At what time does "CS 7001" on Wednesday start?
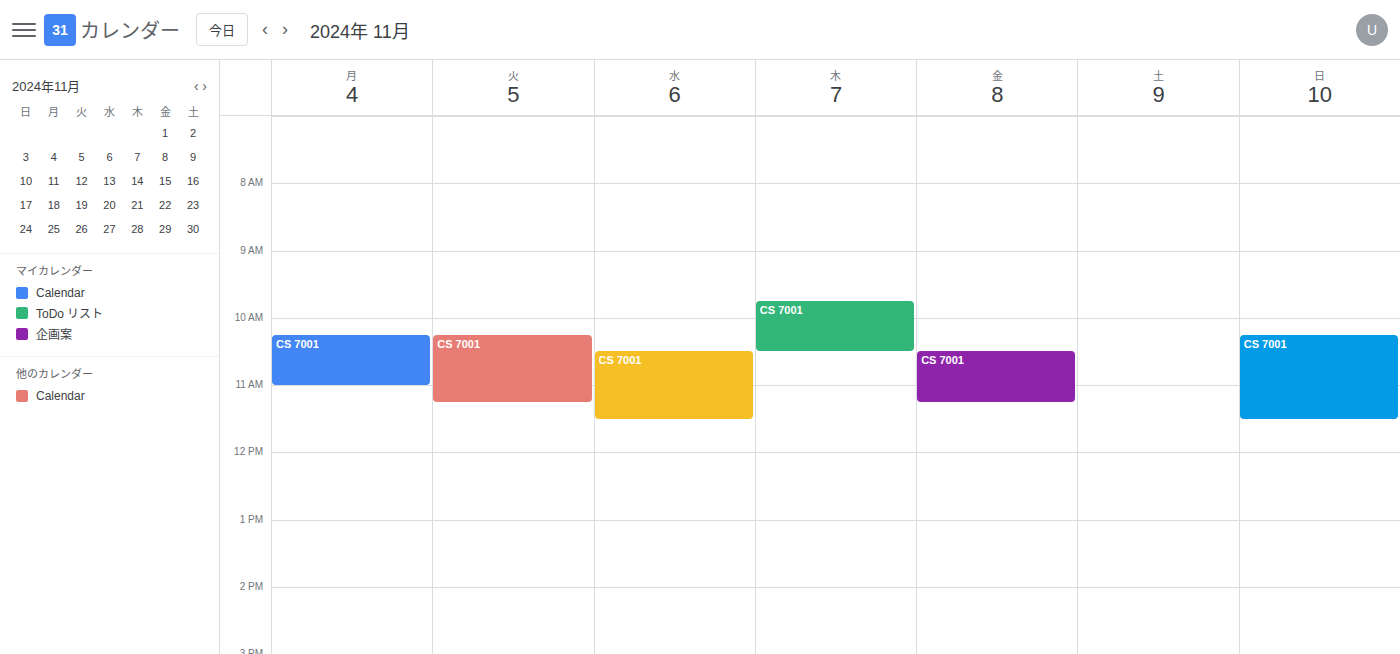
10:30 AM